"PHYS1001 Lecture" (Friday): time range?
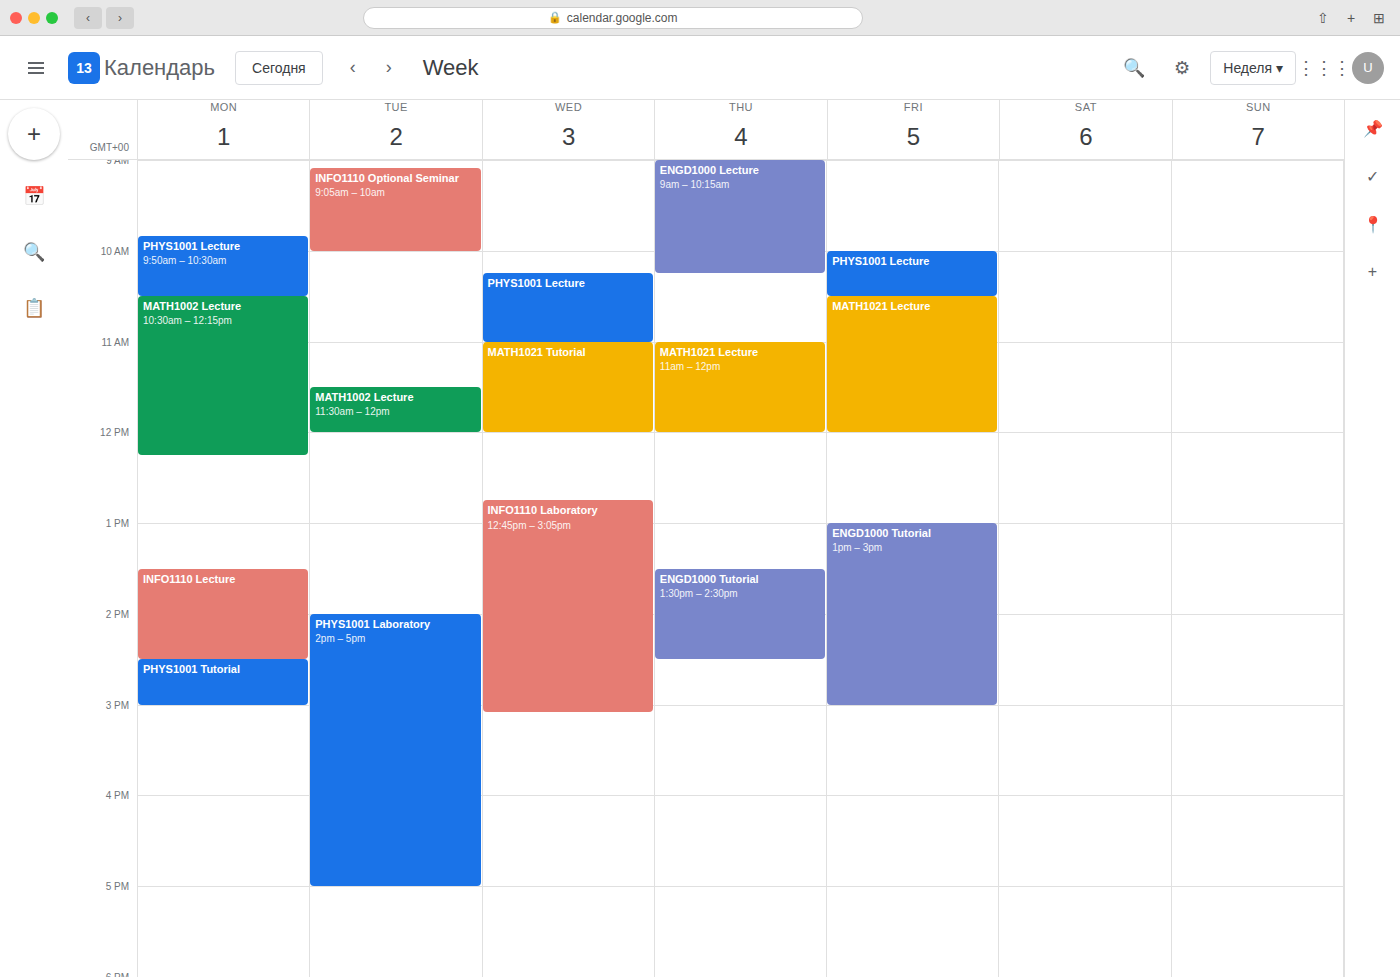
10:00 AM to 10:30 AM